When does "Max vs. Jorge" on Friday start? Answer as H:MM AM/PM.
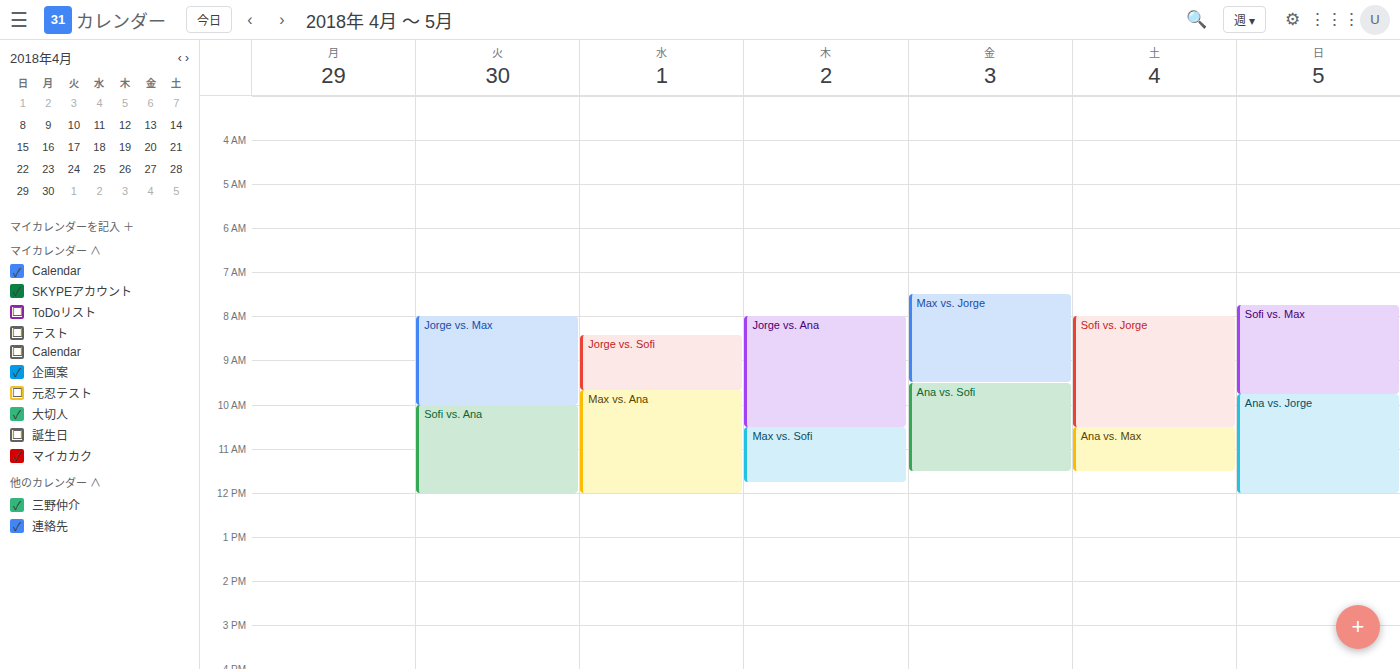
7:30 AM